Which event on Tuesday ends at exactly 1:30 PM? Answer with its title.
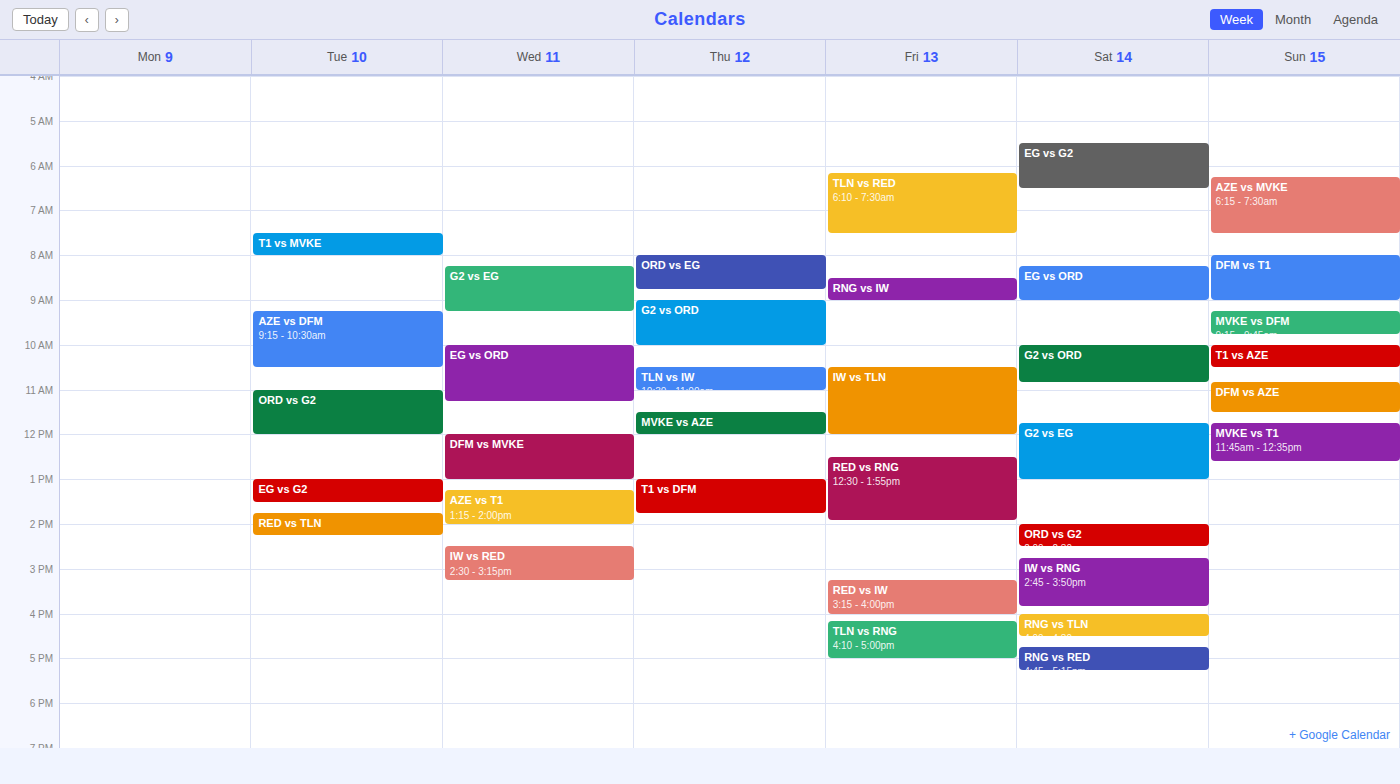
"EG vs G2"